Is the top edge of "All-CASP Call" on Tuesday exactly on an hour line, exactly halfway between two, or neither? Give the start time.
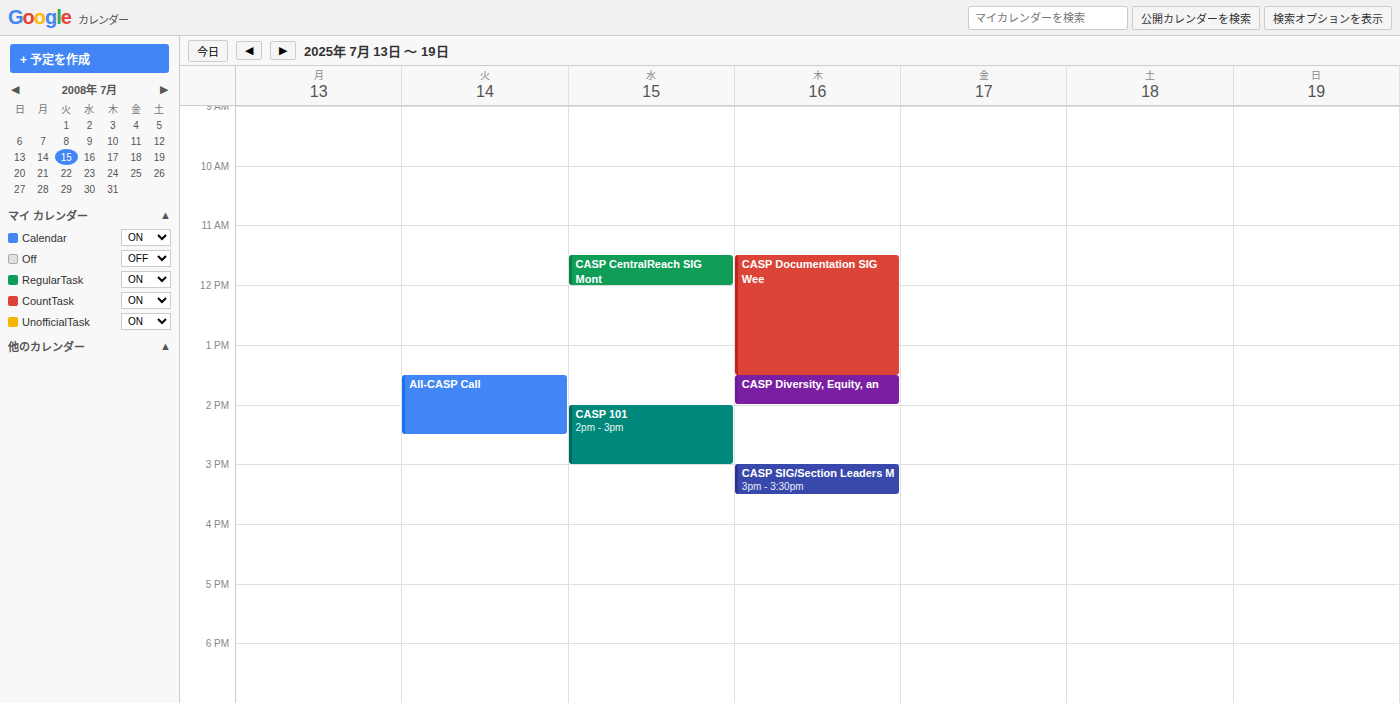
13:30 -- halfway between the 13:00 and 14:00 lines.